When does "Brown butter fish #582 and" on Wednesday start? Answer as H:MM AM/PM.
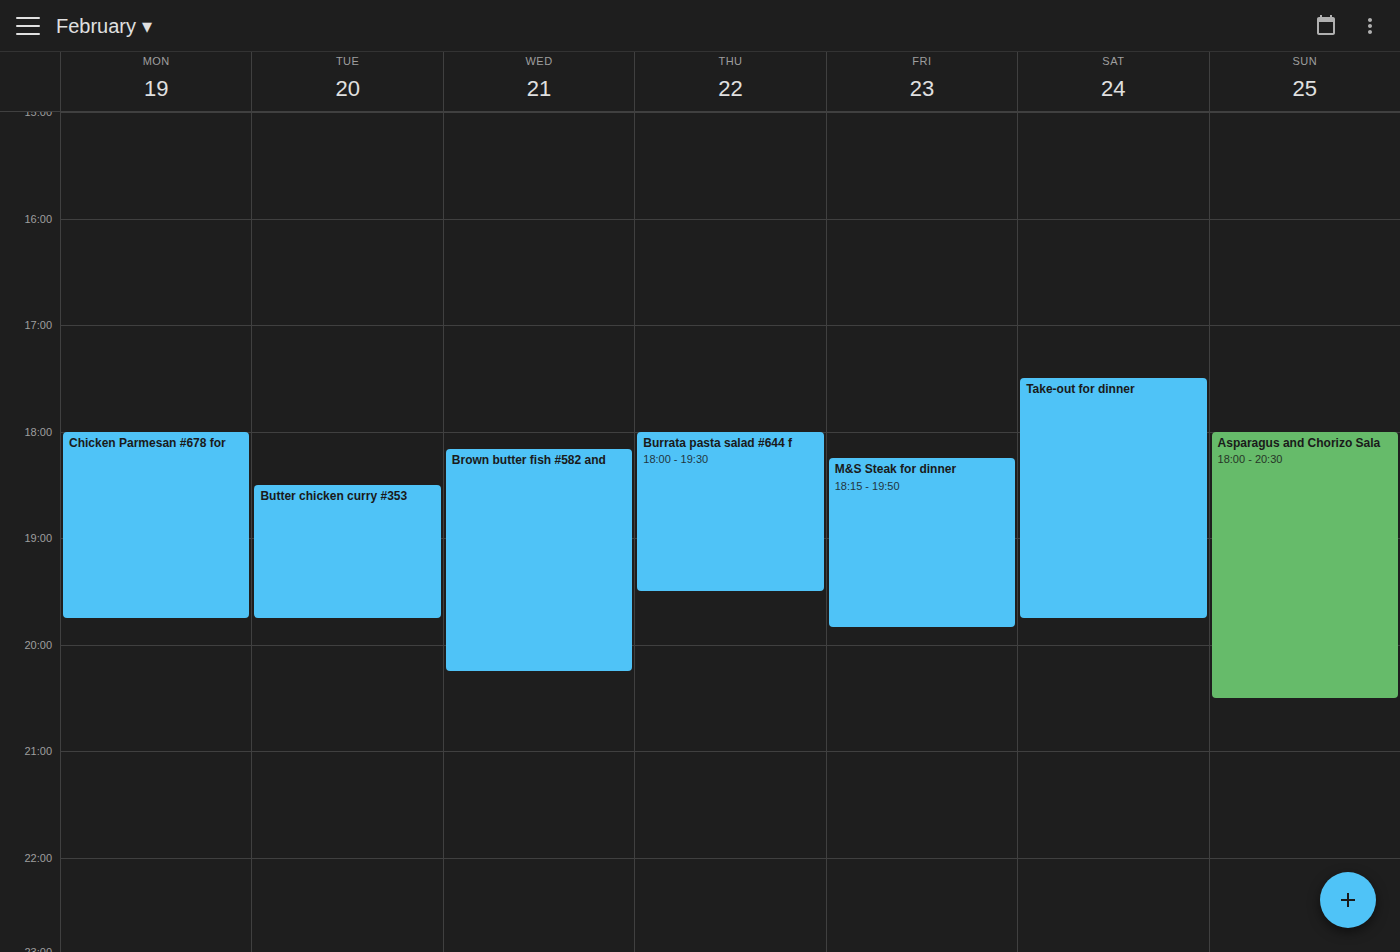
6:10 PM